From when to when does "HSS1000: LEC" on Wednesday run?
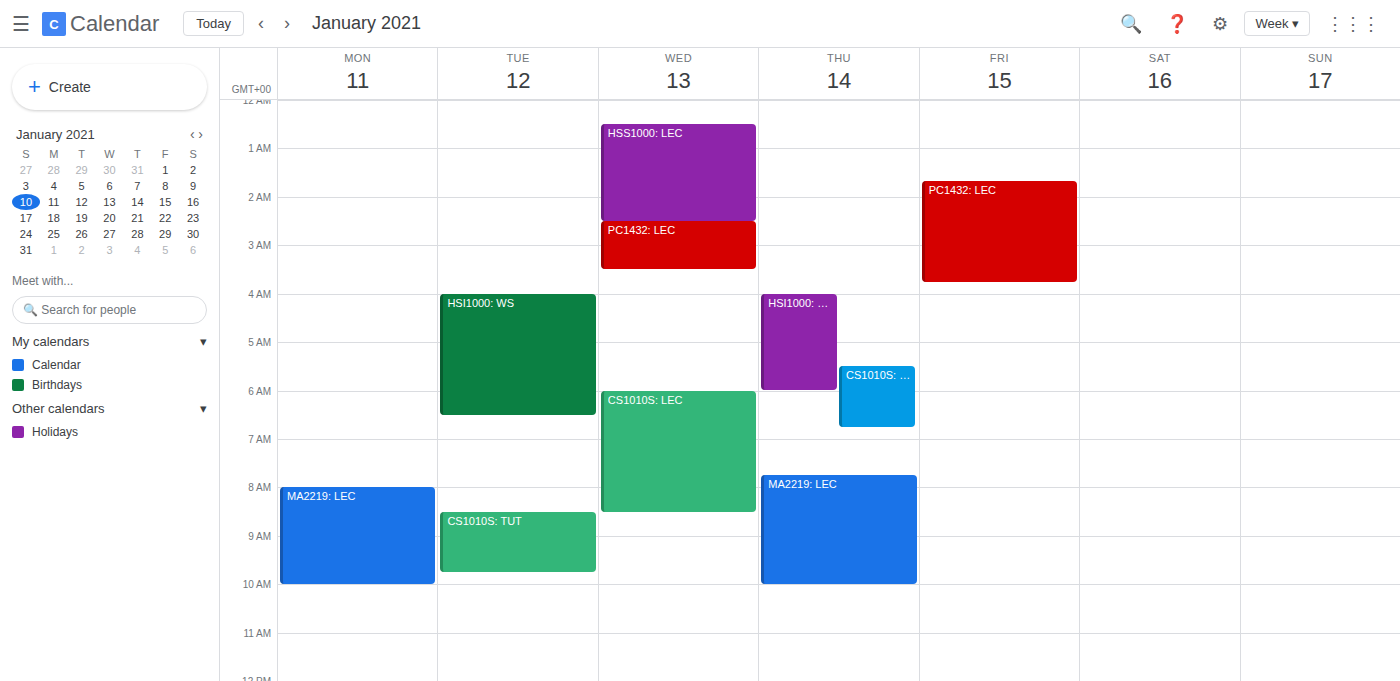
12:30 AM to 2:30 AM